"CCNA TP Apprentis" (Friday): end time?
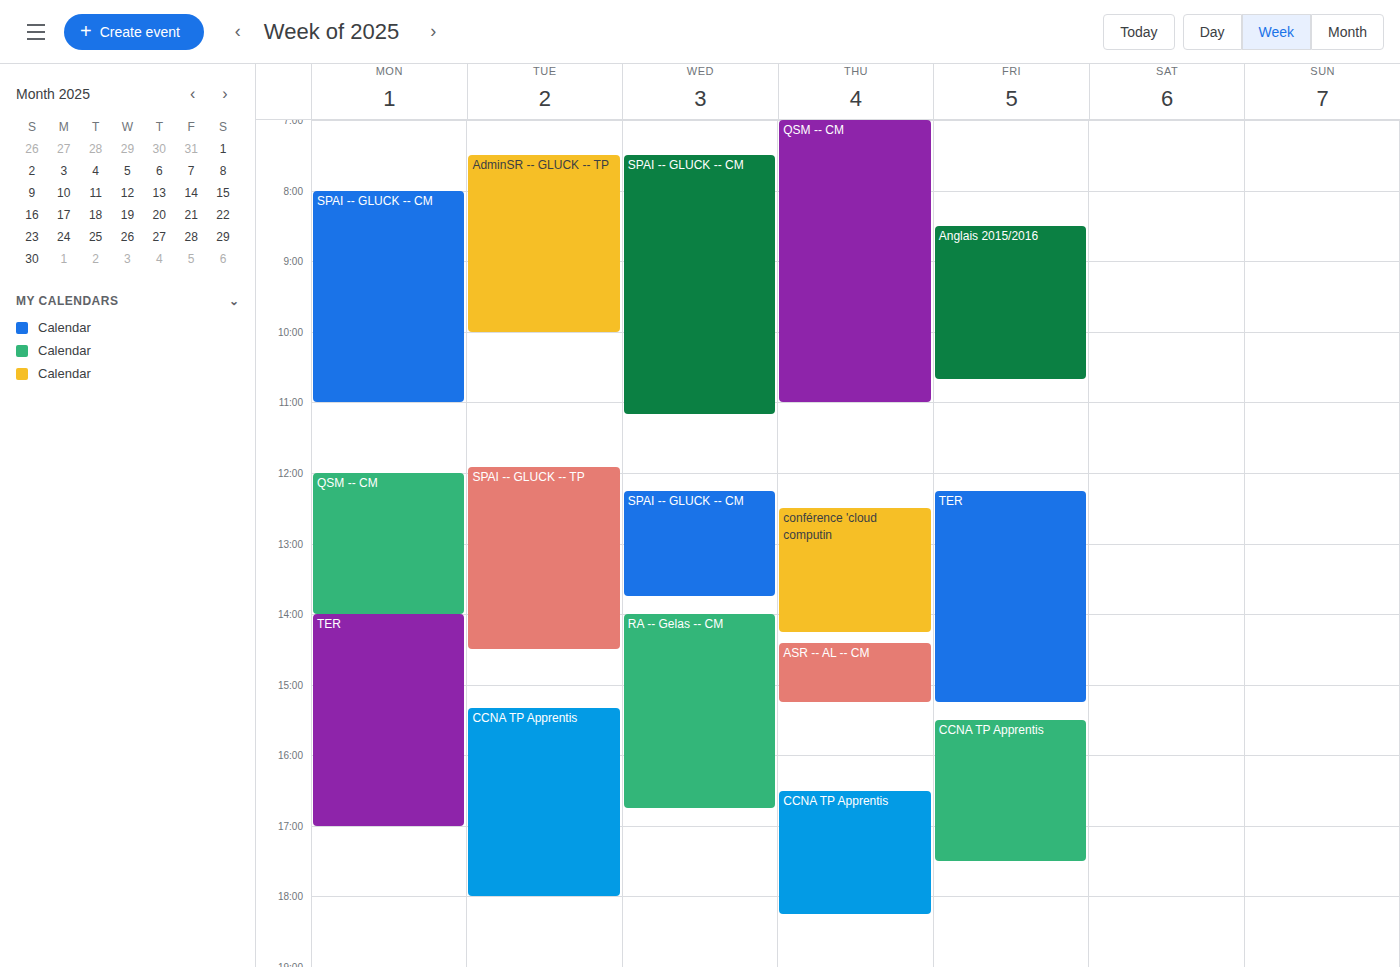
5:30 PM